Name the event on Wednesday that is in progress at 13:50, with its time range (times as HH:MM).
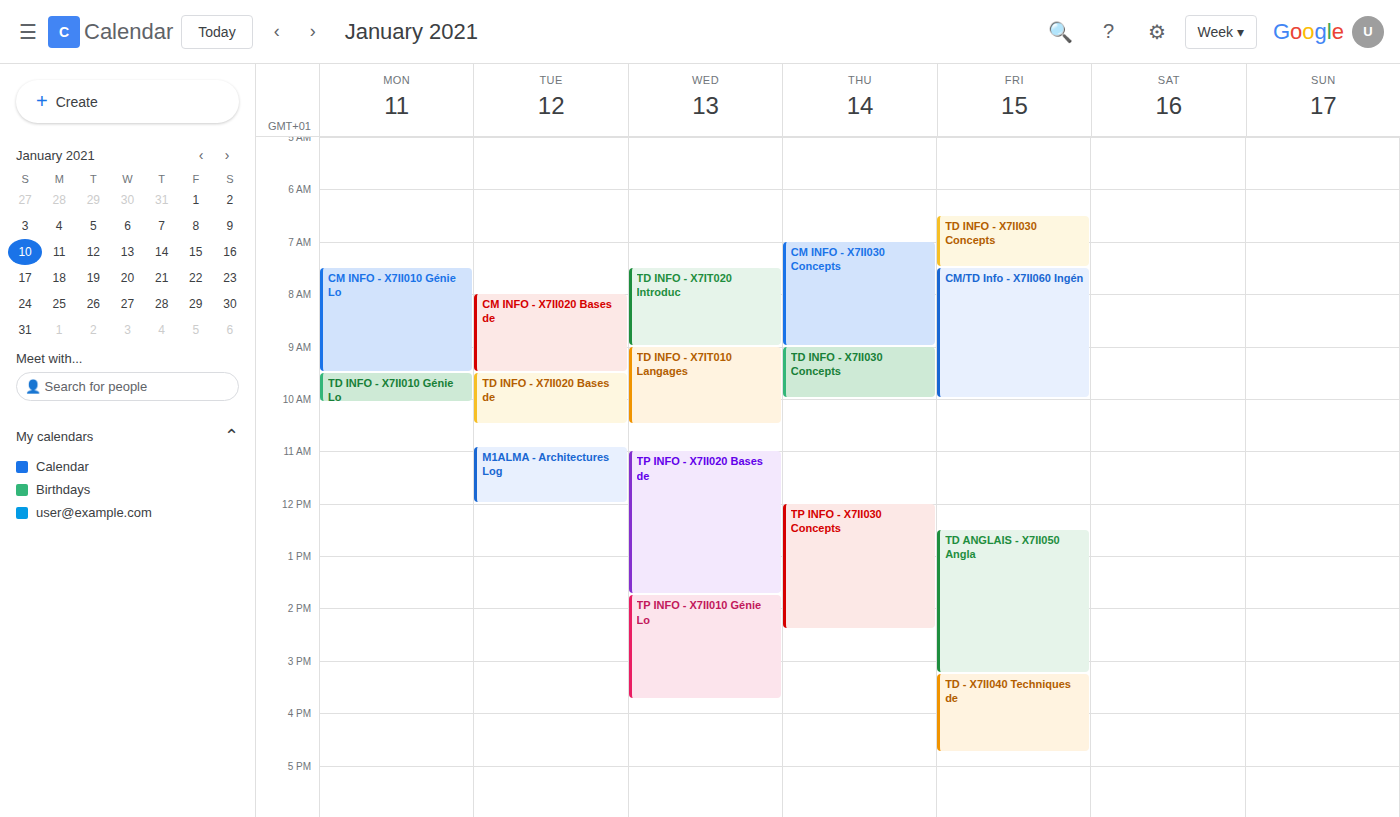
"TP INFO - X7II010 Génie Lo", 13:45 to 15:45